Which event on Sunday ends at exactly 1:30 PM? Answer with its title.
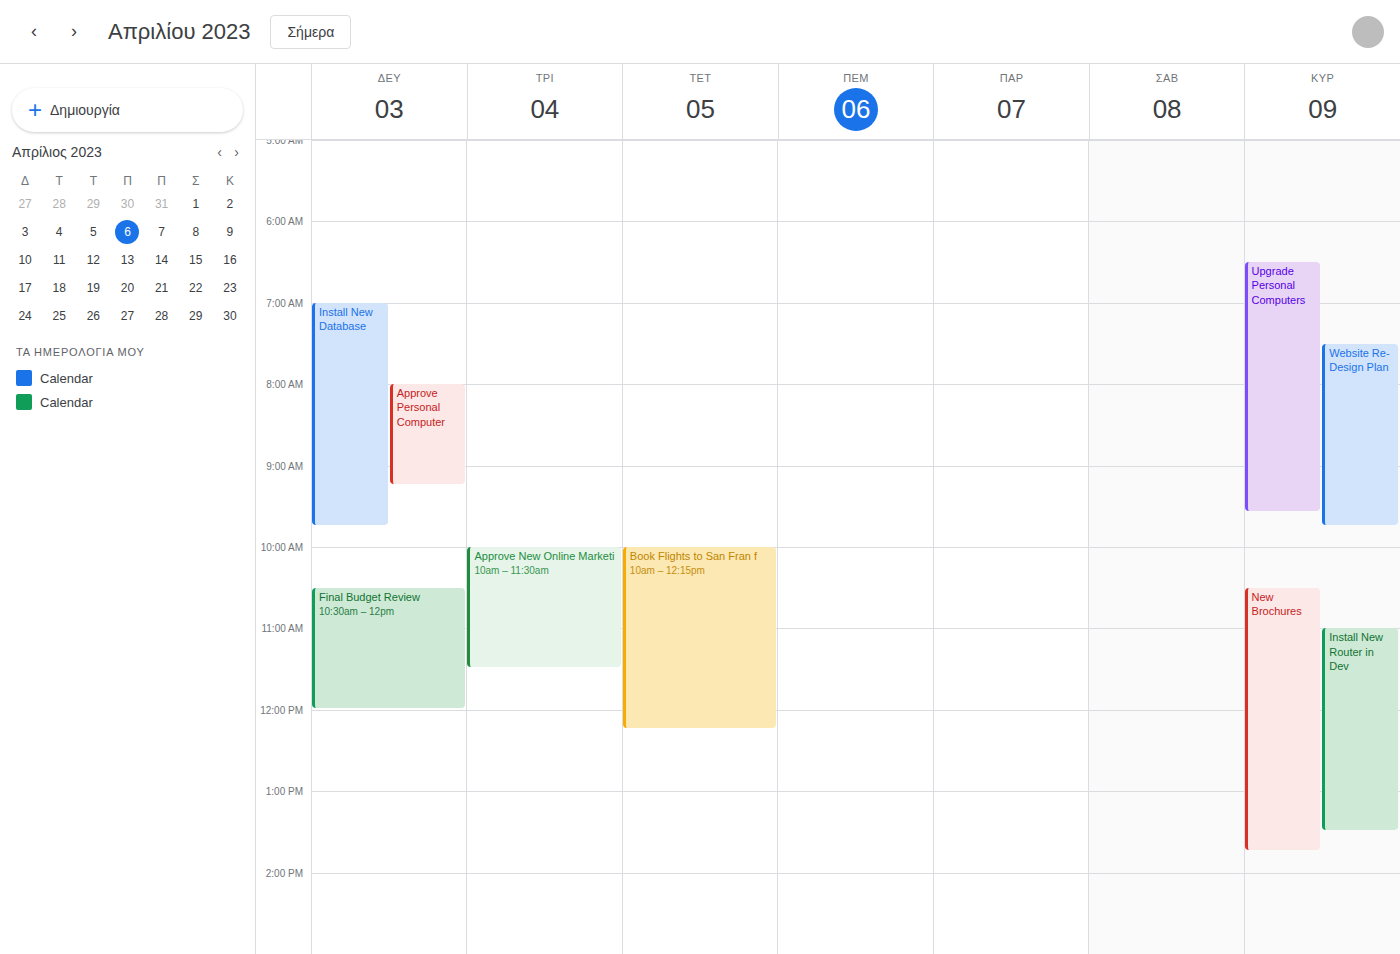
"Install New Router in Dev"